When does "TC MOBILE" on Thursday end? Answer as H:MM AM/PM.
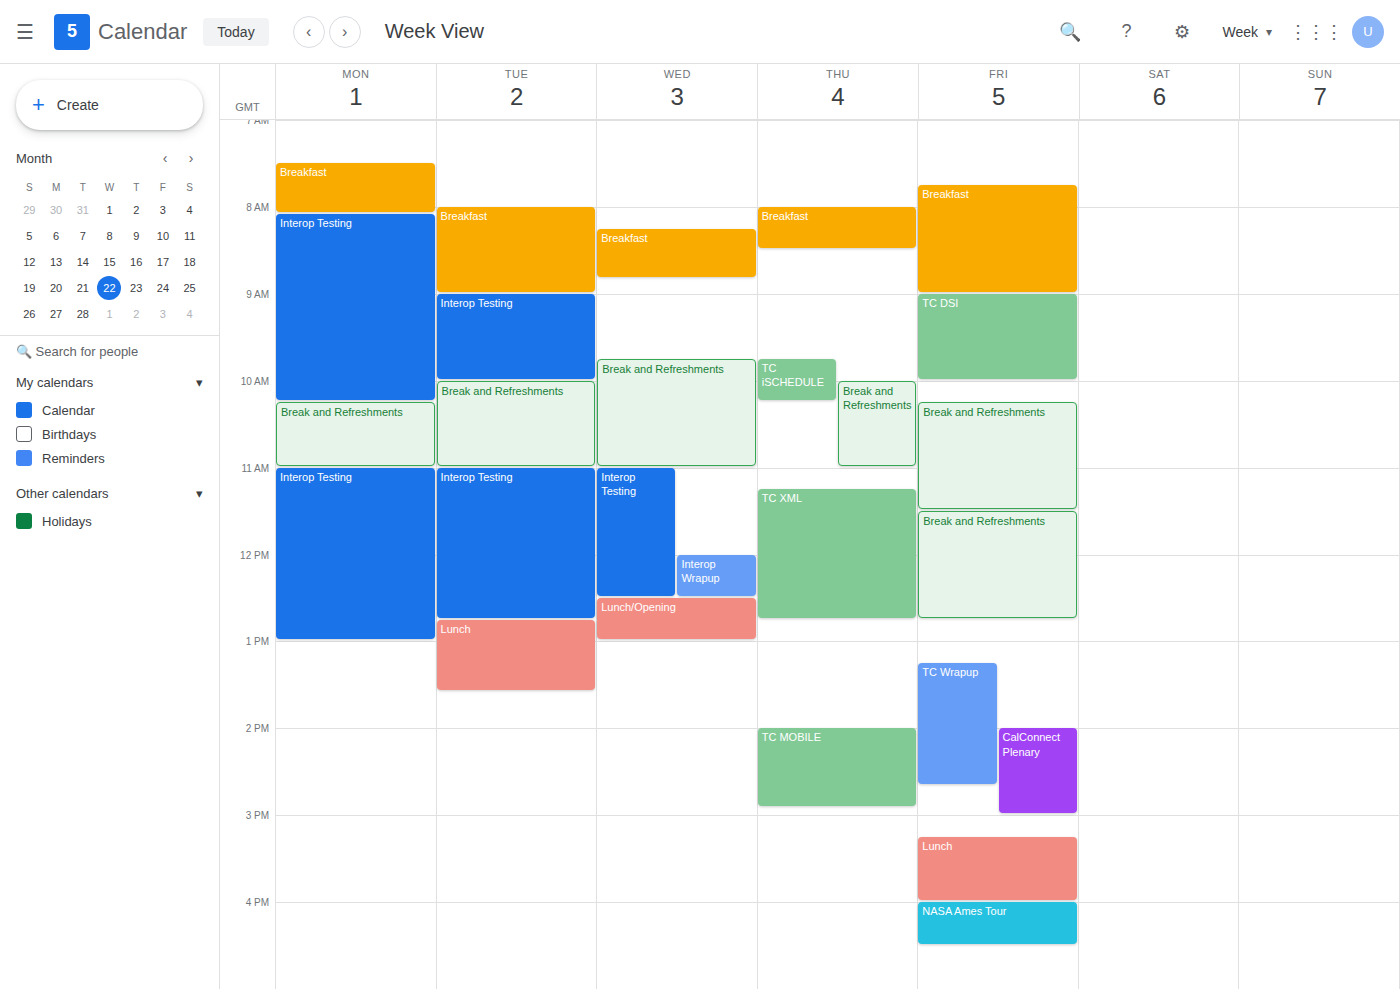
2:55 PM